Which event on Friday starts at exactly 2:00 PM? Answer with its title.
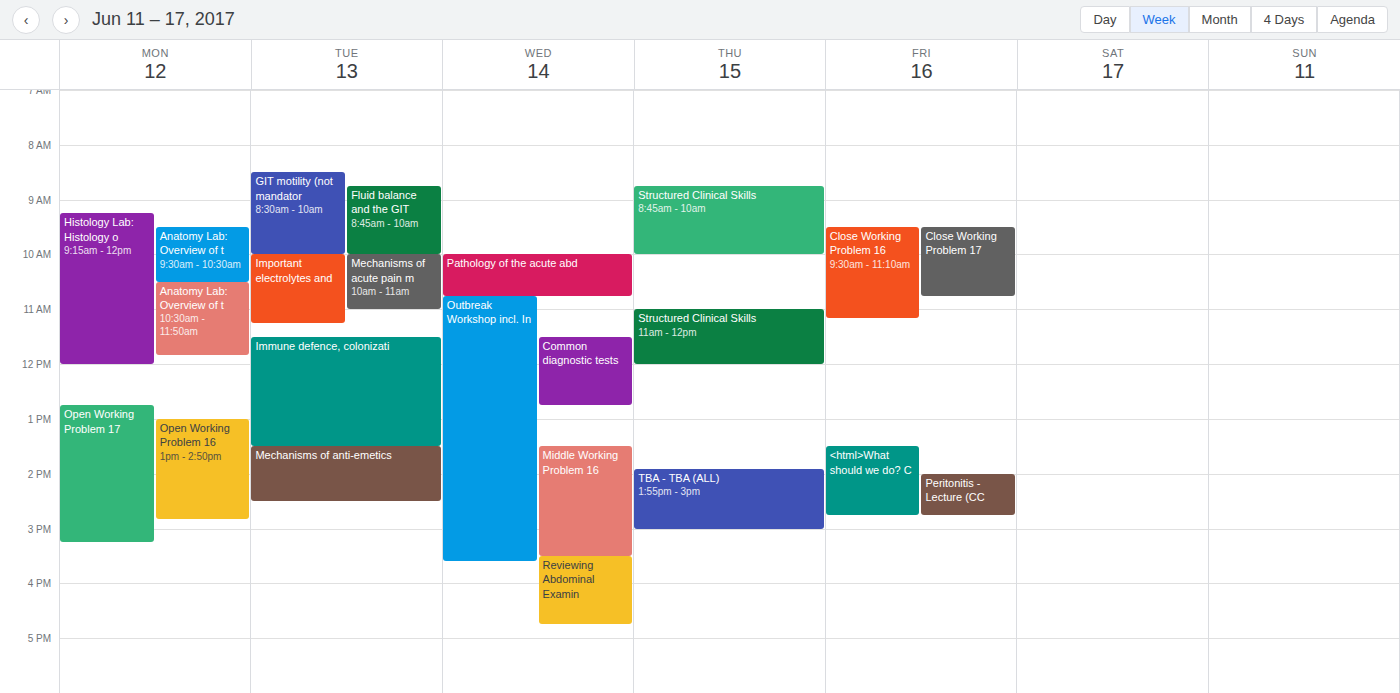
"Peritonitis - Lecture (CC"